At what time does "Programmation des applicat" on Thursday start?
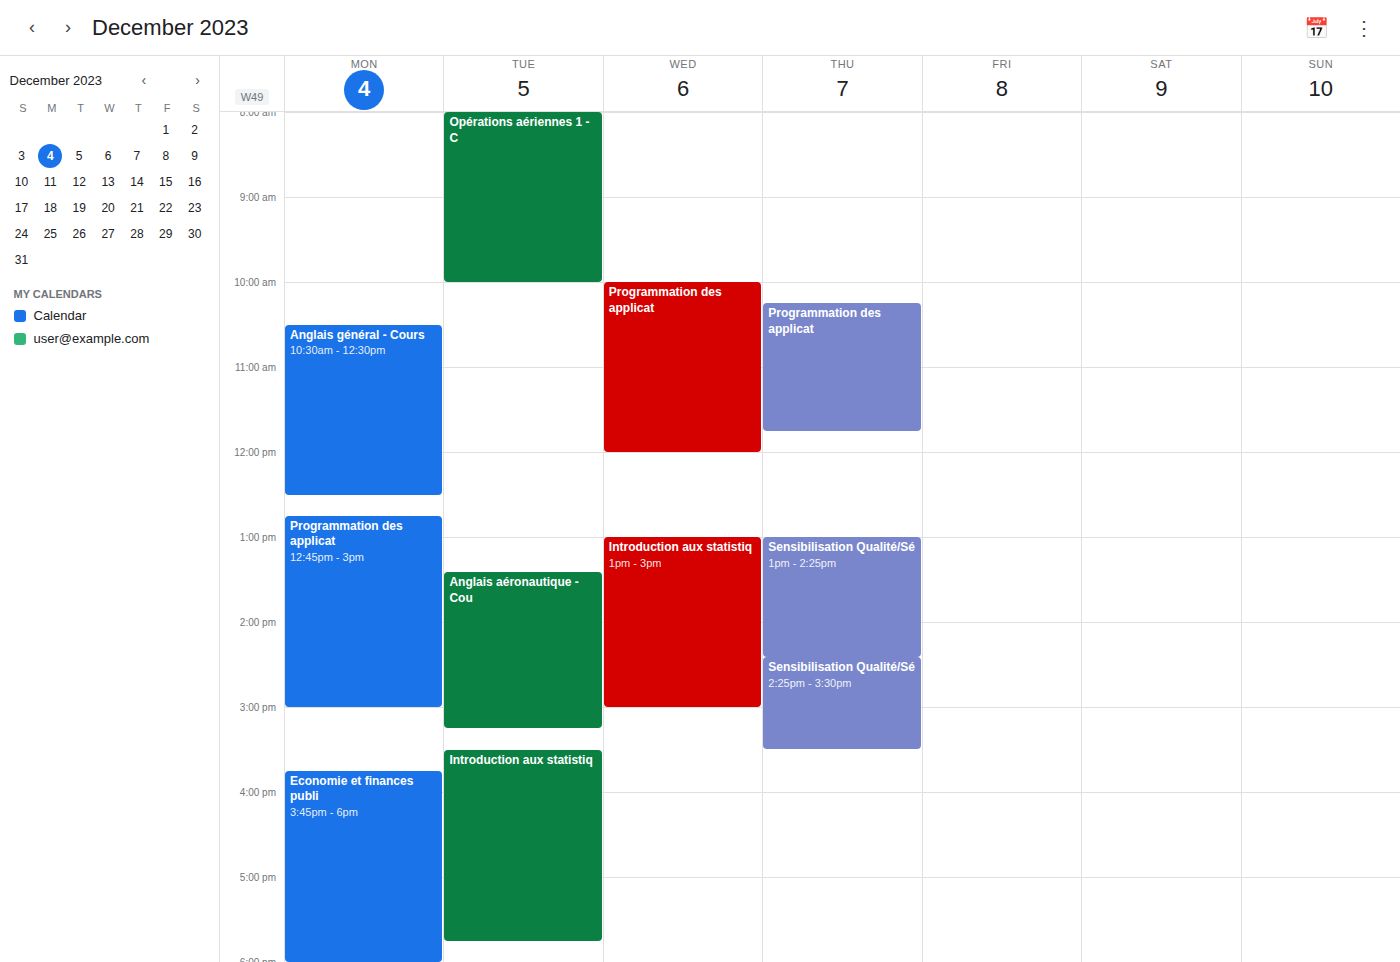
10:15 AM